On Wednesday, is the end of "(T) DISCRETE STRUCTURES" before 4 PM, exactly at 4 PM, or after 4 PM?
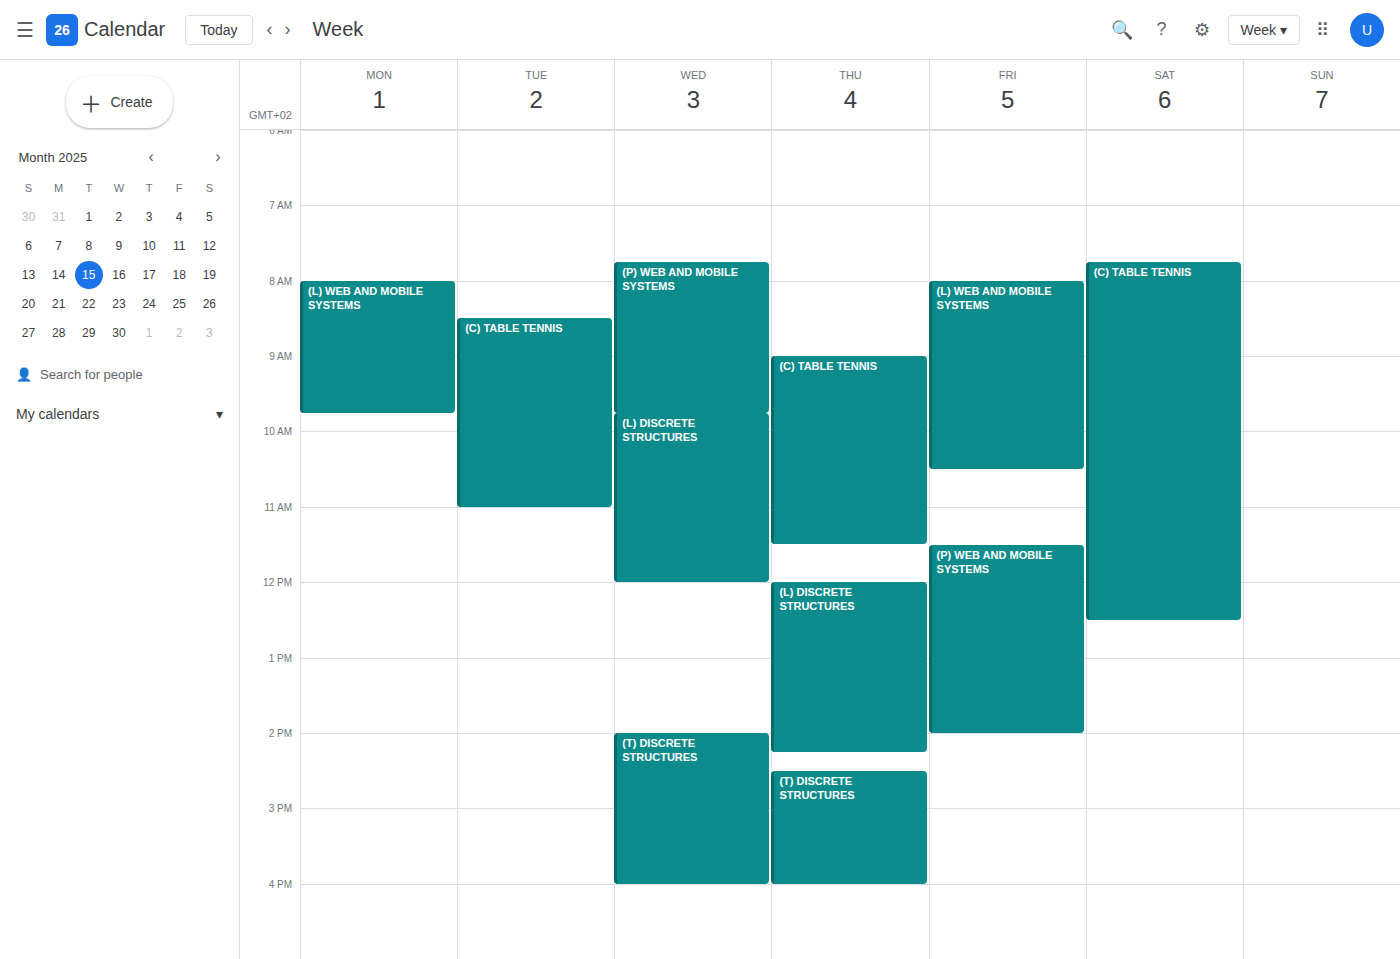
4:00 PM -- exactly at 4 PM, on the 4 PM line.